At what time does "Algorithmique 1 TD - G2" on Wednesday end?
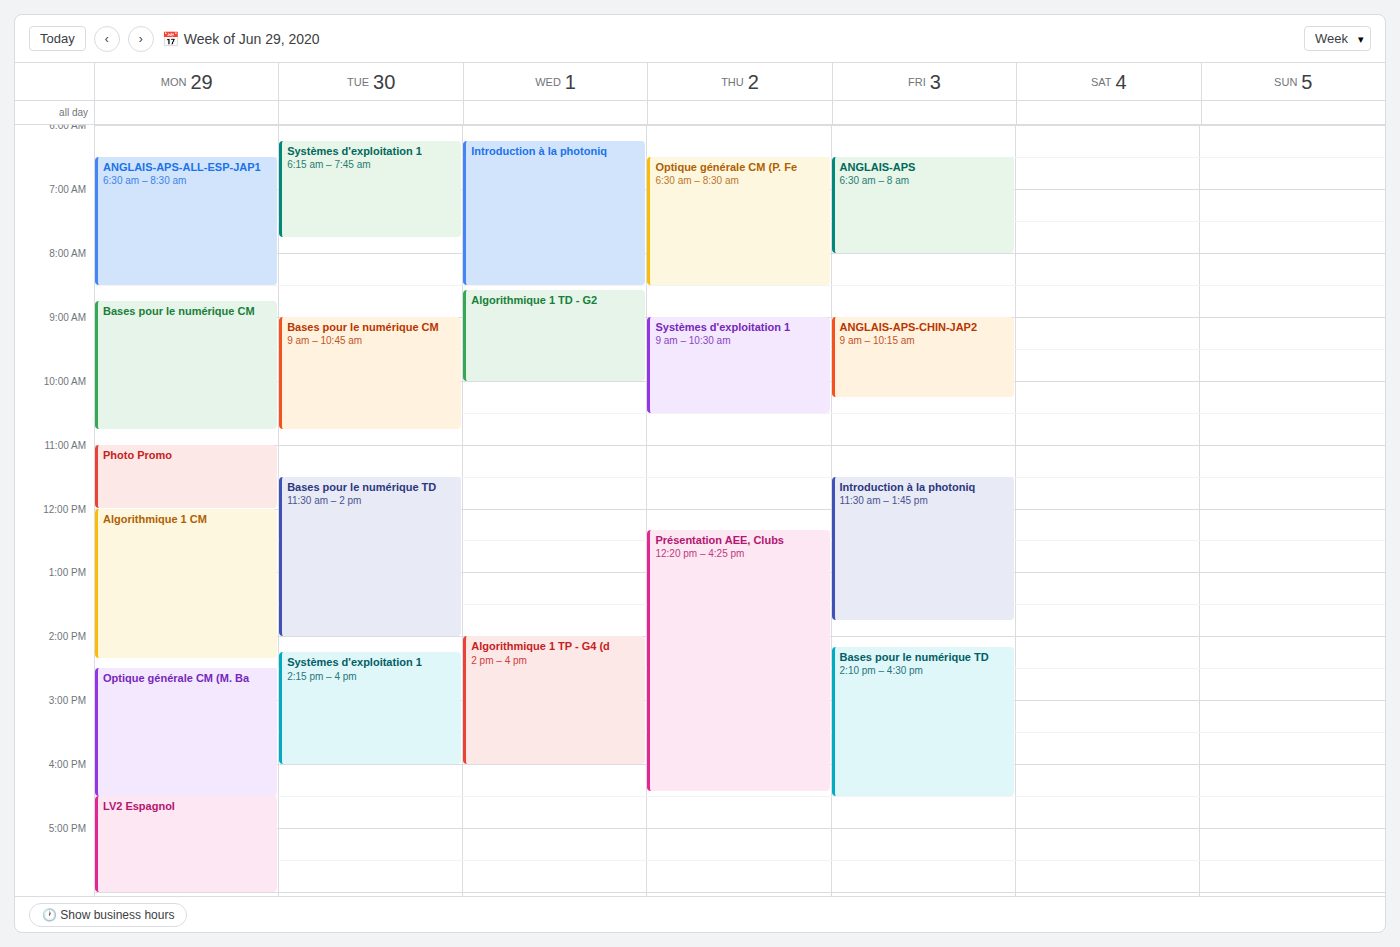
10:00 AM